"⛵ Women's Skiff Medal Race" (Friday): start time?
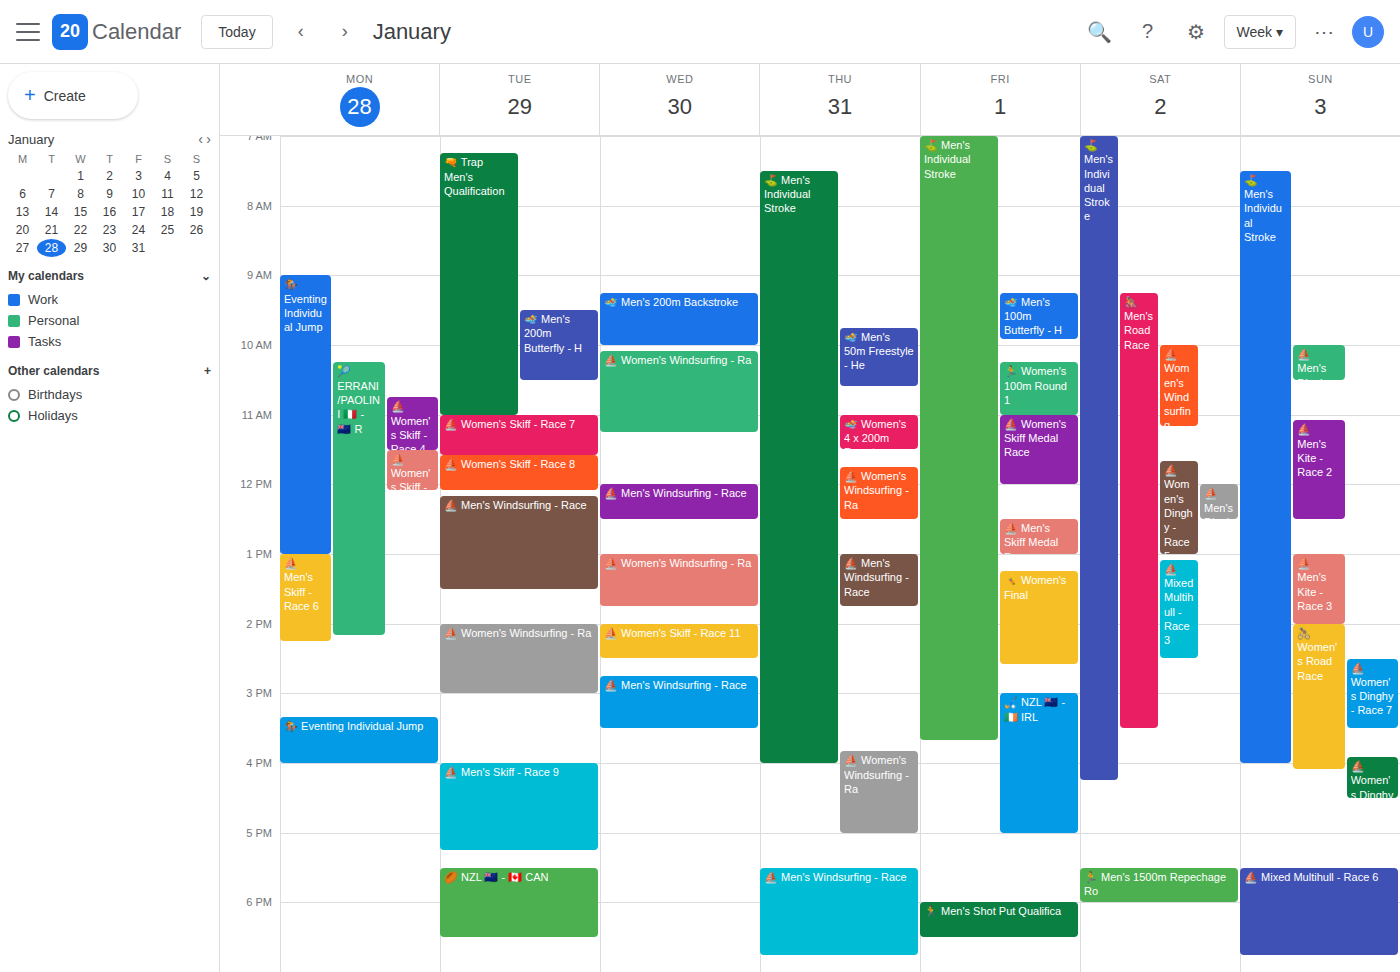
11:00 AM